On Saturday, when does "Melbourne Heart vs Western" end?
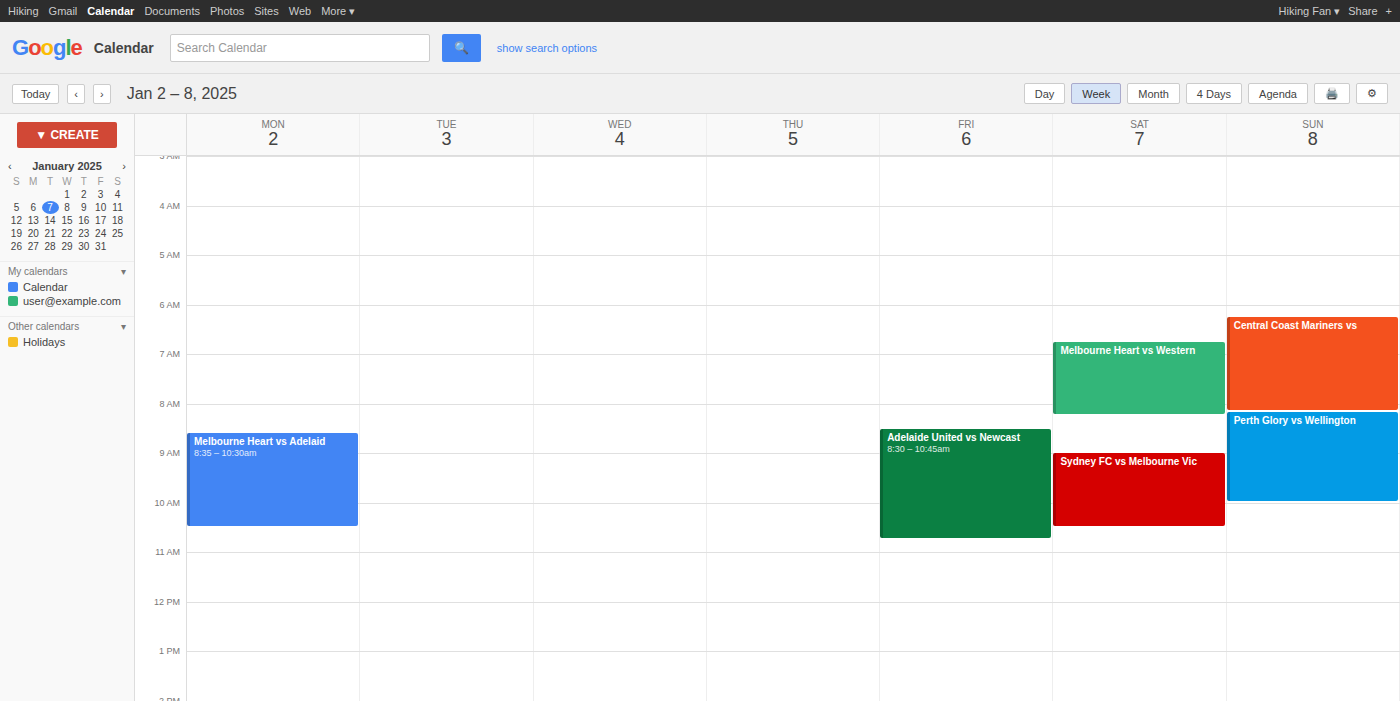
8:15 AM